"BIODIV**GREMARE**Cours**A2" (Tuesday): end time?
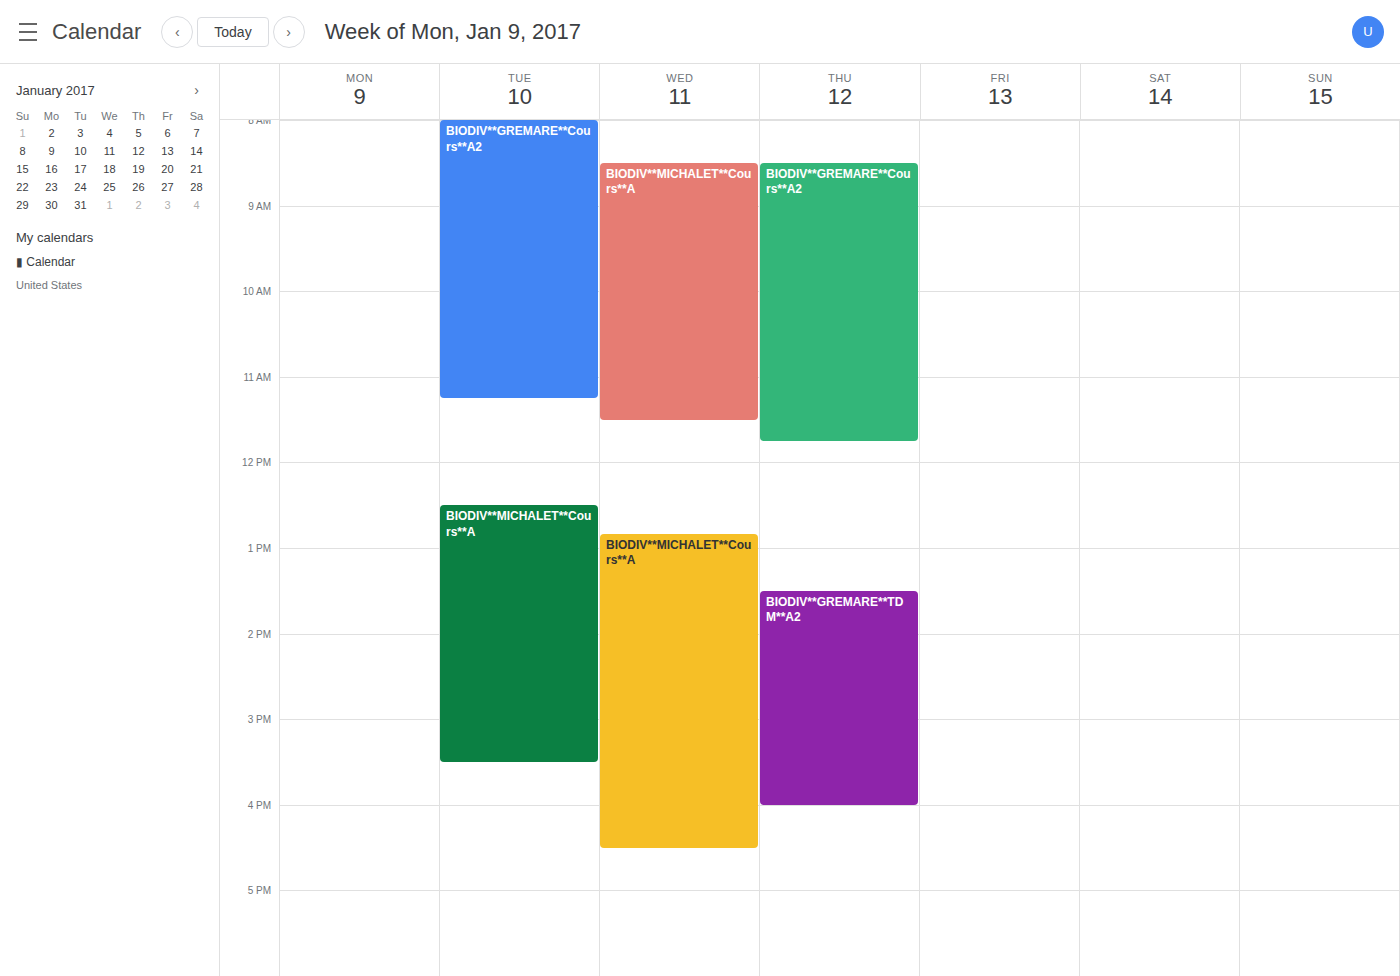
11:15 AM